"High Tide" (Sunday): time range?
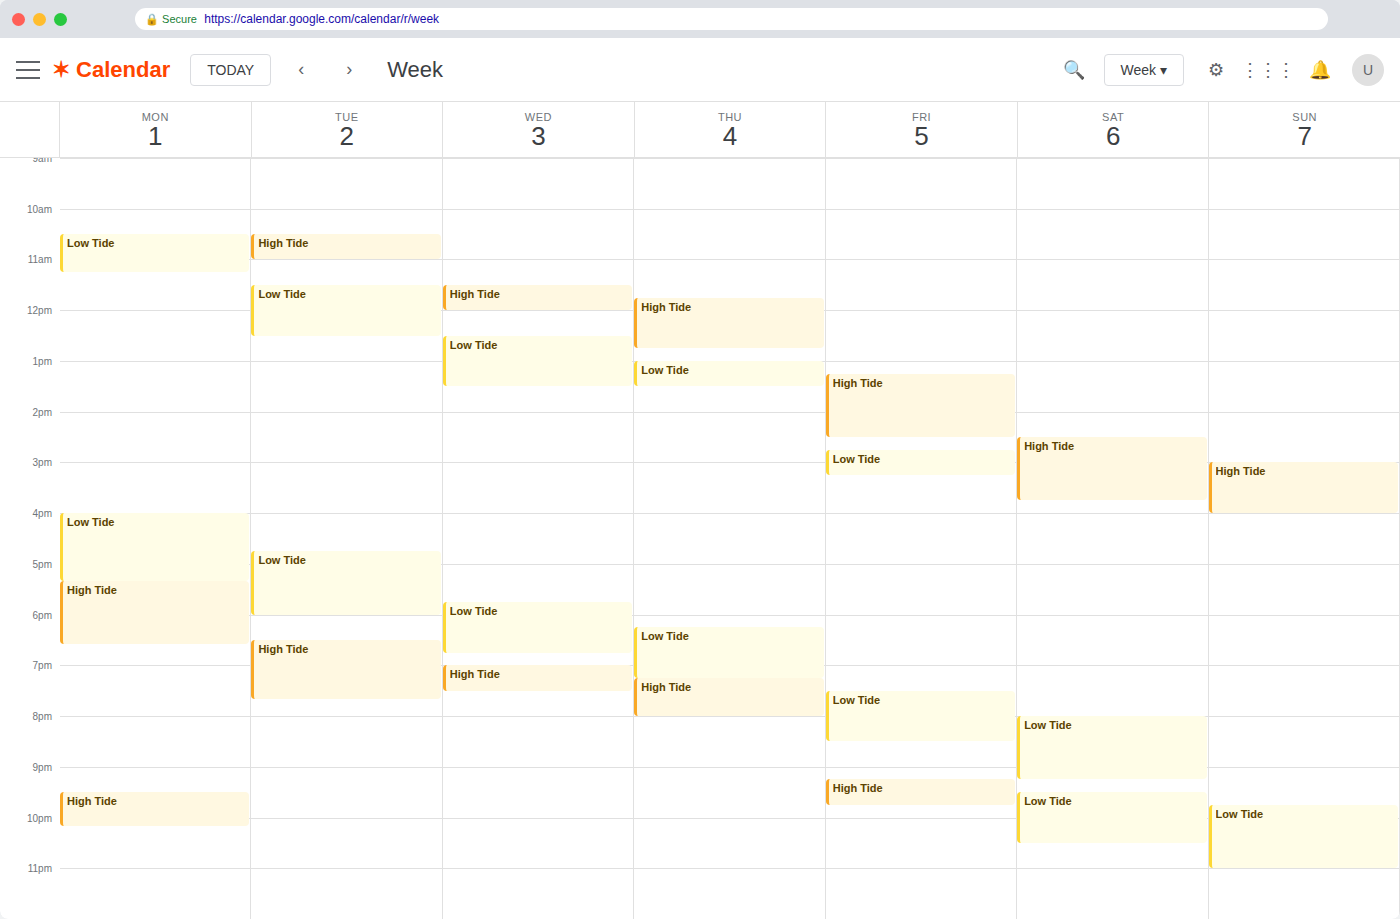
3:00 PM to 4:00 PM